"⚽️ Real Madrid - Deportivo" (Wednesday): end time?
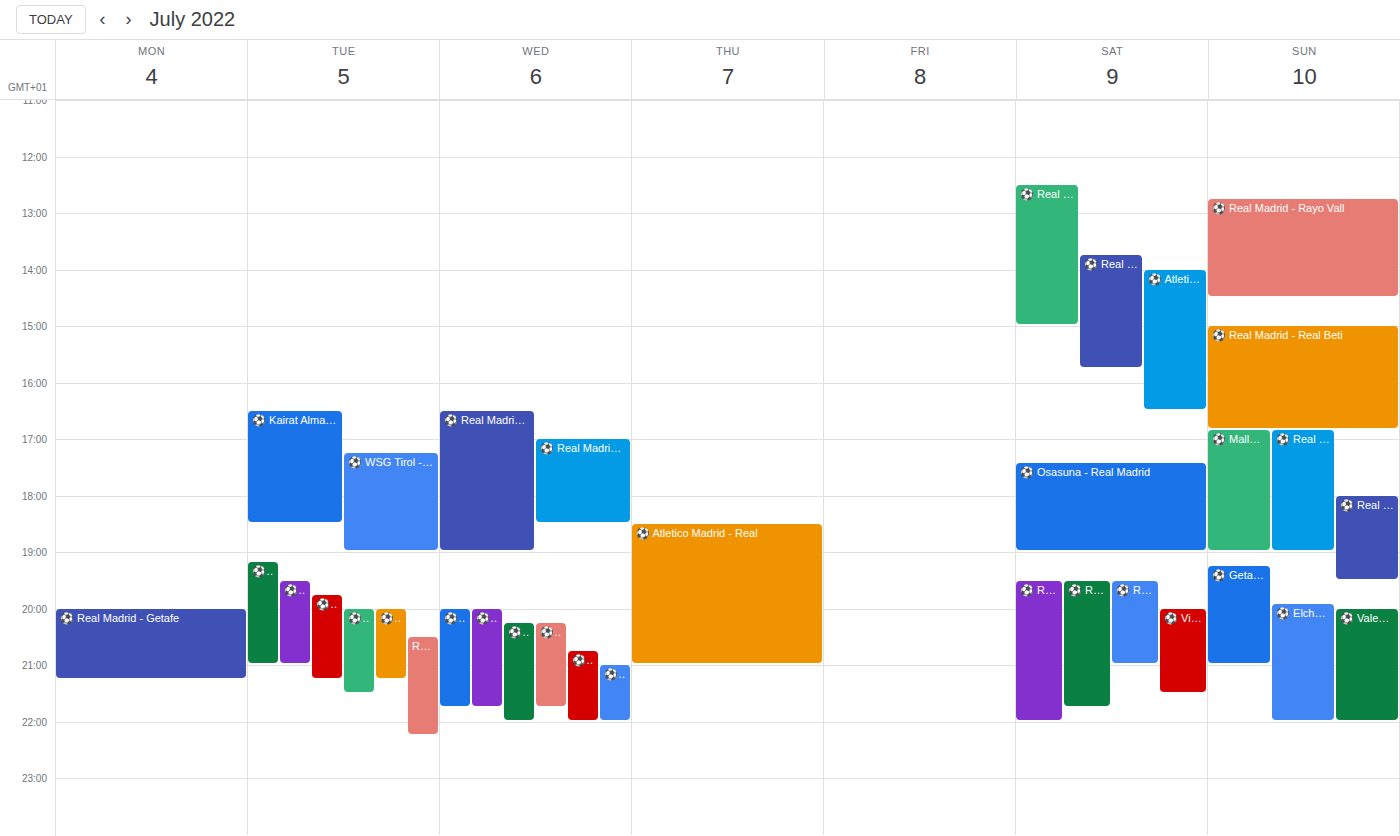
6:30 PM